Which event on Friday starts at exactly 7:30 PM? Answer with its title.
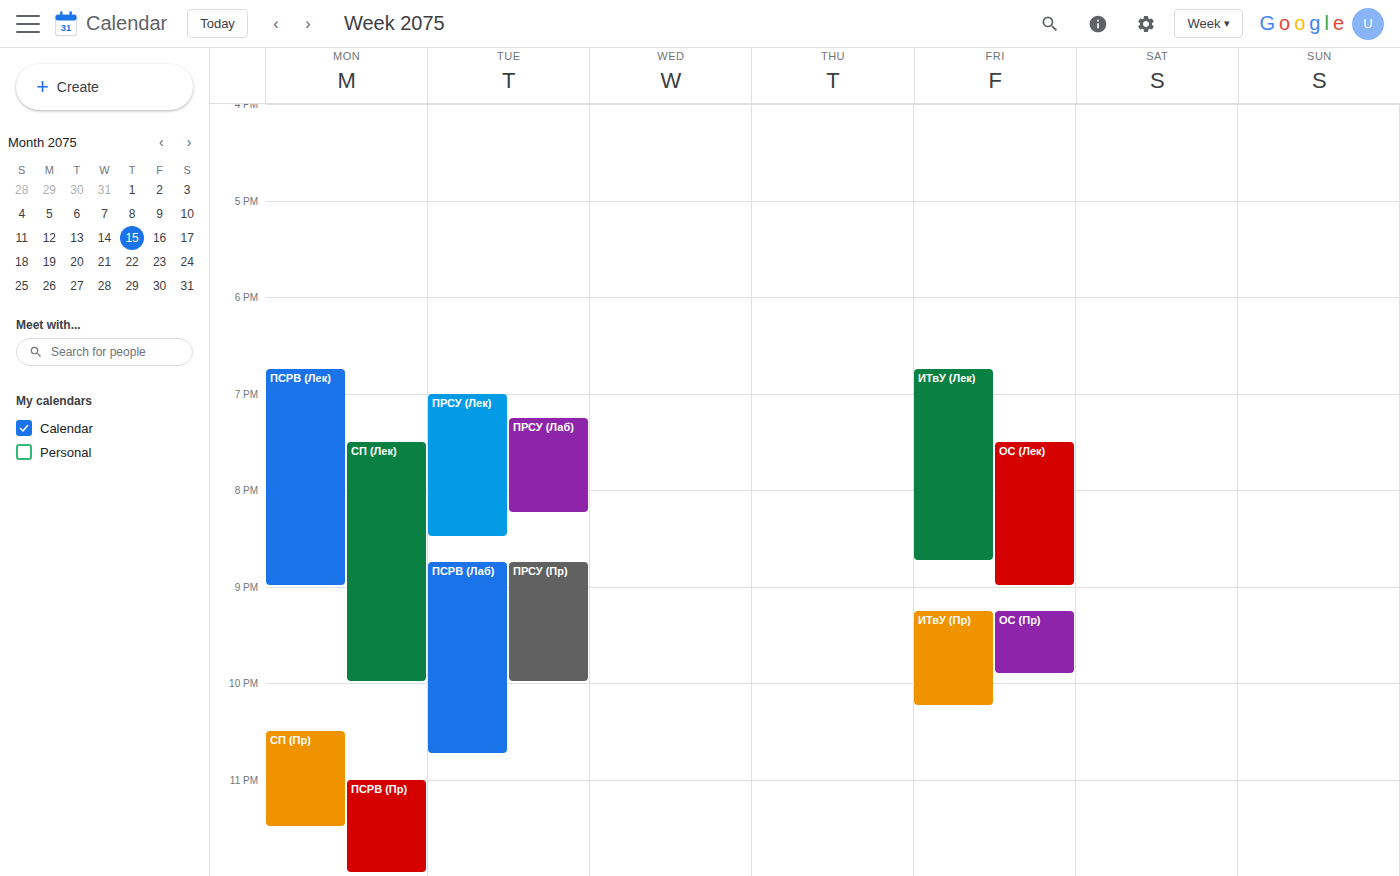
"ОС (Лек)"